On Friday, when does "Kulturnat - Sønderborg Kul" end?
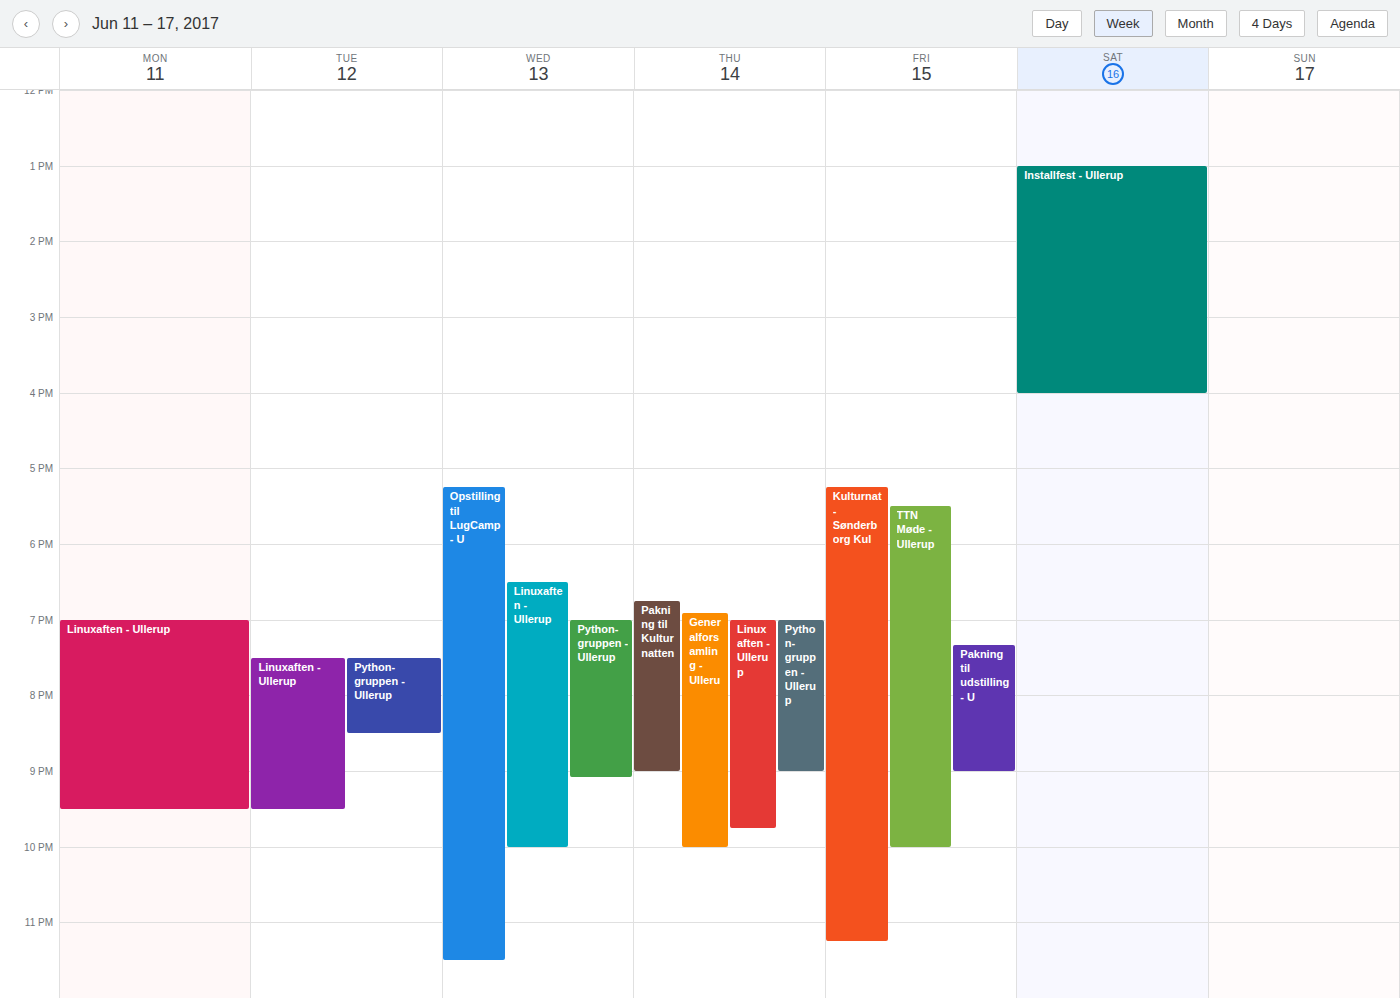
11:15 PM